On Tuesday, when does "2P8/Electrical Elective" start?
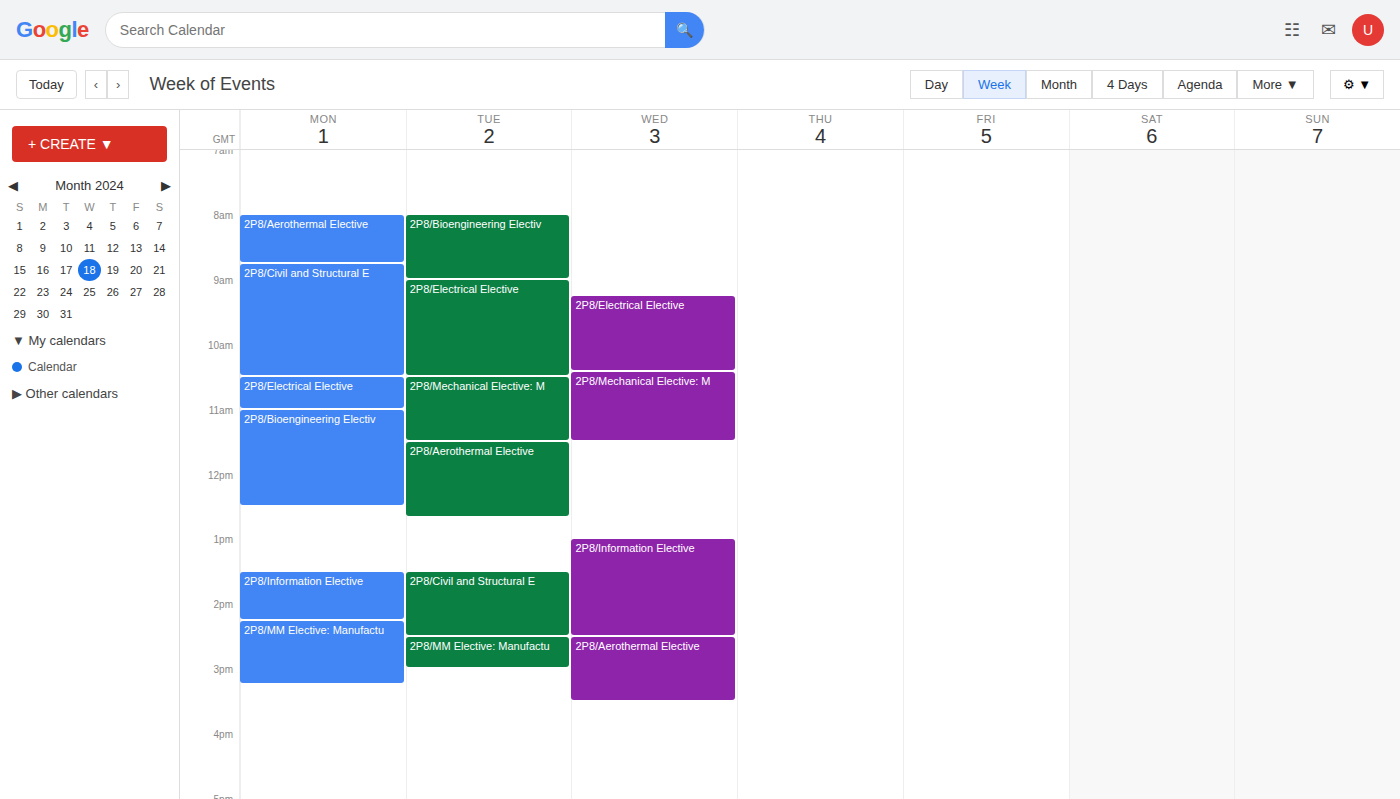
9:00 AM